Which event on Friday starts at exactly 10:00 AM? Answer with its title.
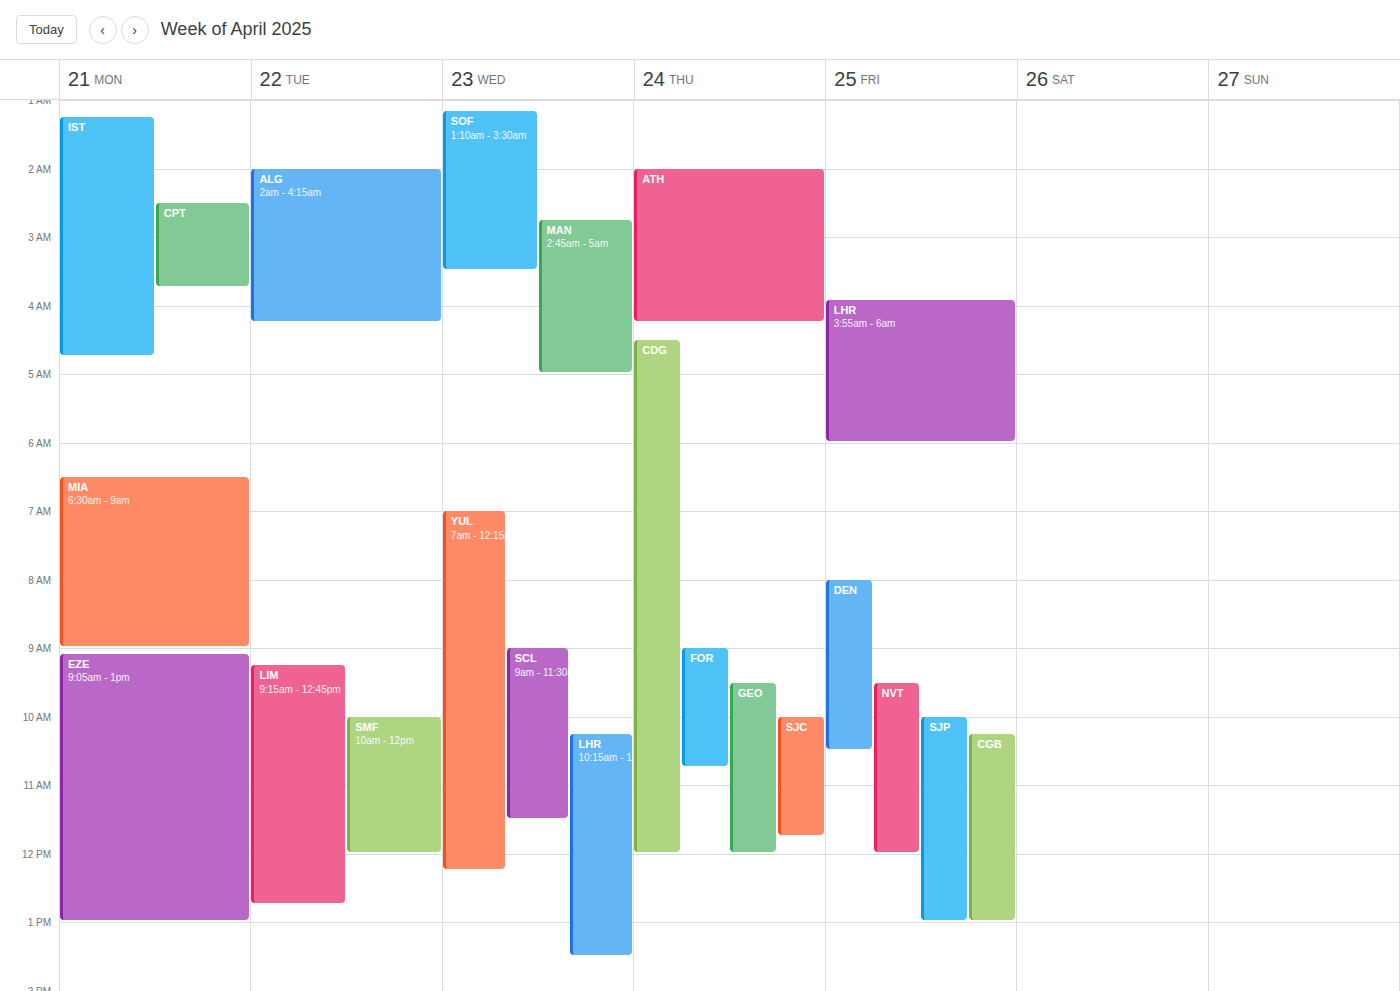
"SJP"